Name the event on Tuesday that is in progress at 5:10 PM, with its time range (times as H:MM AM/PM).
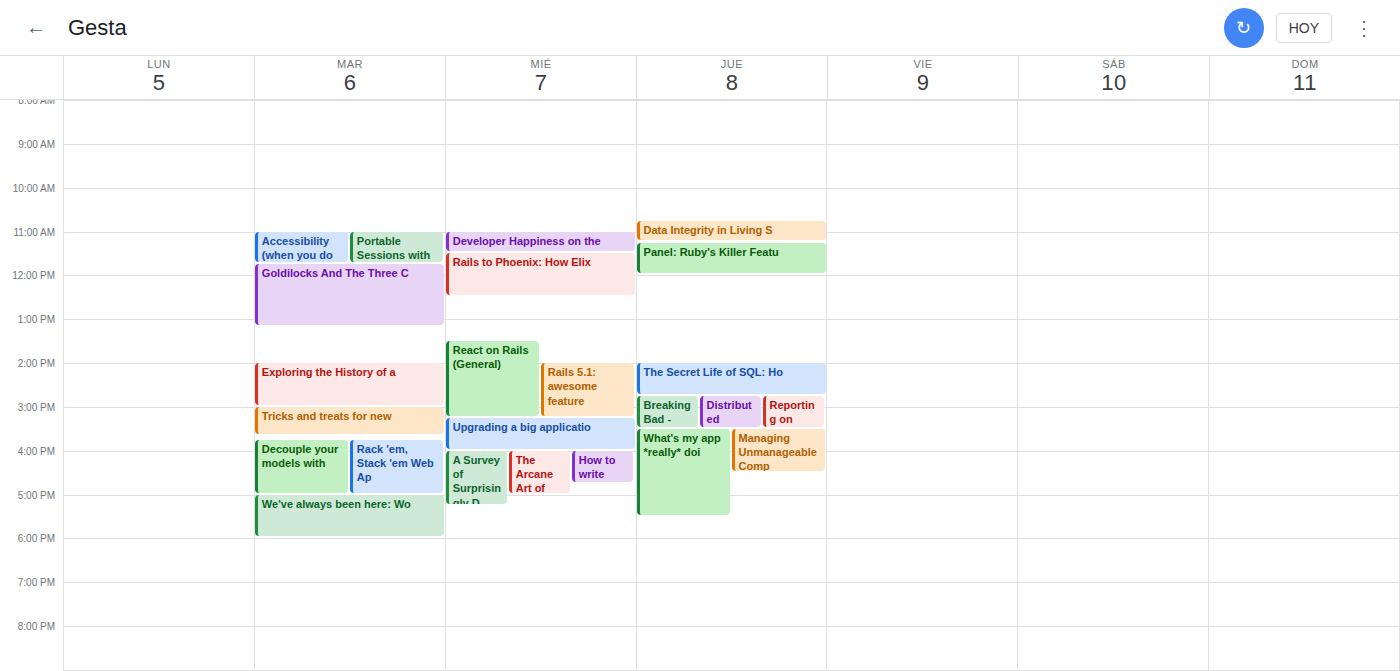
"We've always been here: Wo", 5:00 PM to 6:00 PM